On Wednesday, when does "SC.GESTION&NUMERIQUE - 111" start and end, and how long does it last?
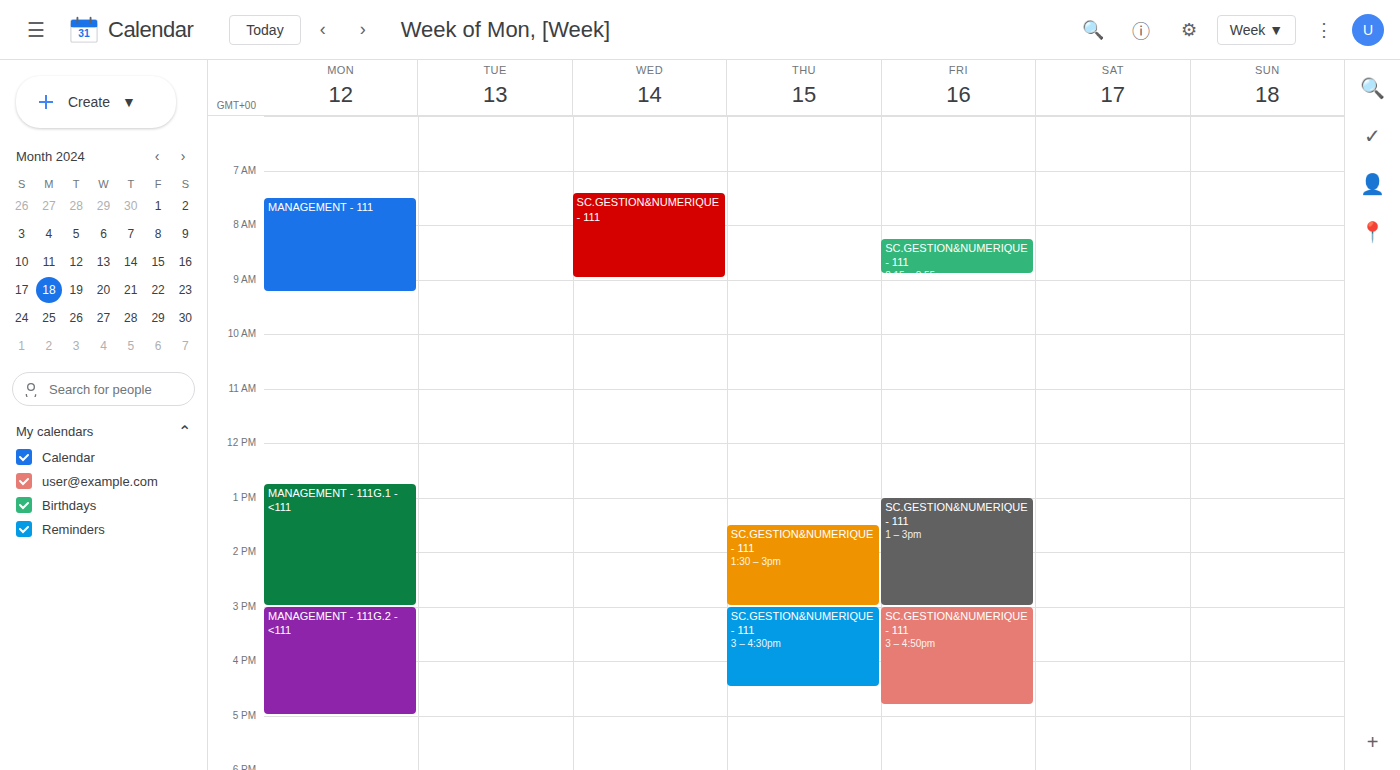
7:25 AM to 9:00 AM, 1 hour 35 minutes